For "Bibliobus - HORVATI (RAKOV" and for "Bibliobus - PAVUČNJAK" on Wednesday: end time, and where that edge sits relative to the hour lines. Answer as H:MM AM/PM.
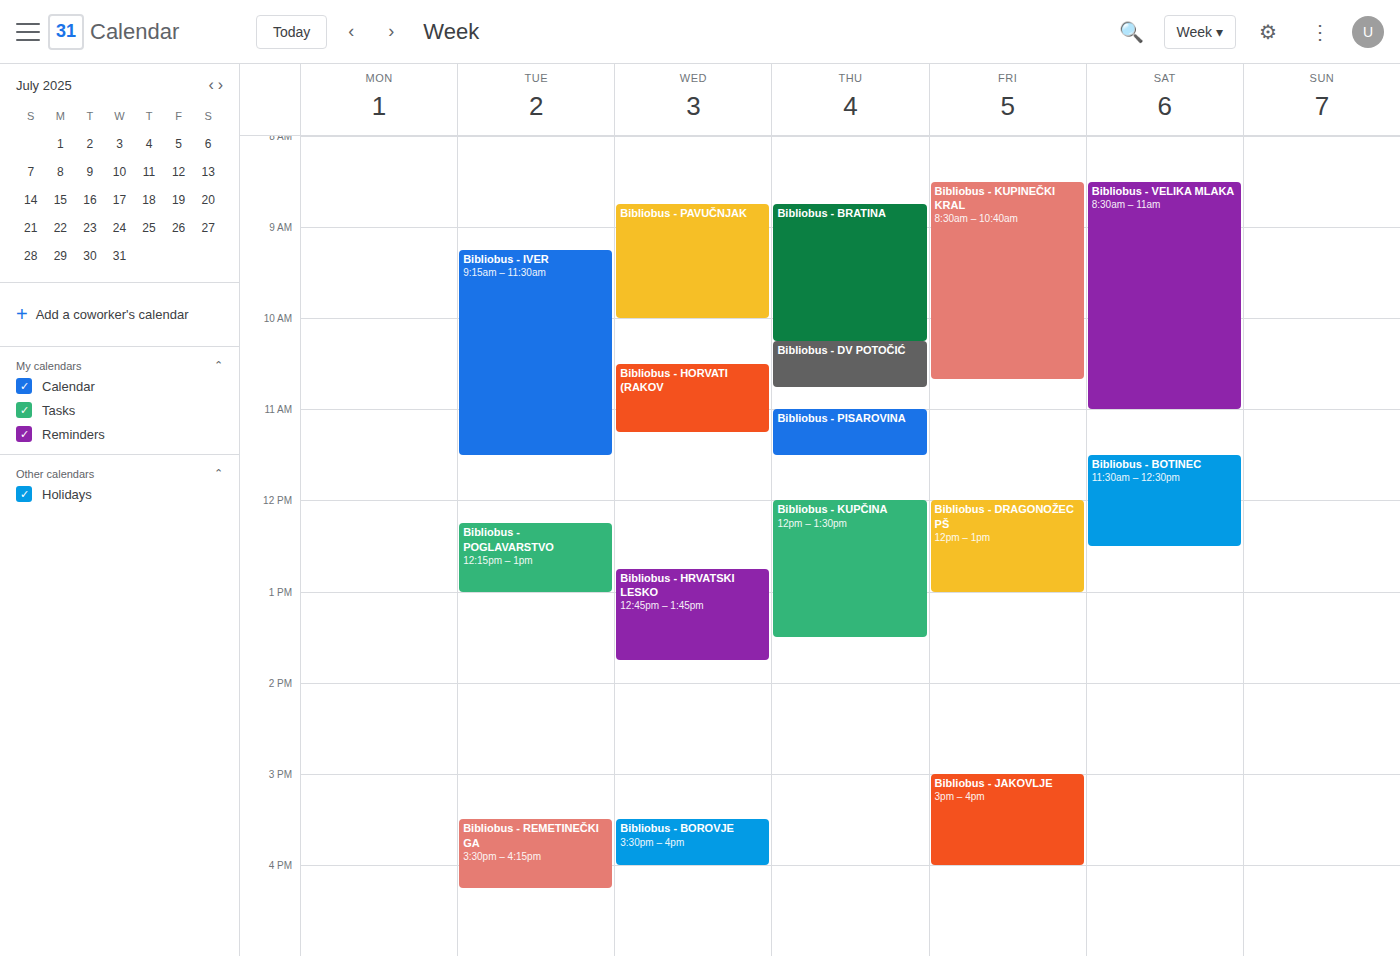
"Bibliobus - HORVATI (RAKOV": 11:15 AM, neither: a quarter of the way from the 11 AM line to the 12 PM line. "Bibliobus - PAVUČNJAK": 10:00 AM, exactly on the 10 AM line.